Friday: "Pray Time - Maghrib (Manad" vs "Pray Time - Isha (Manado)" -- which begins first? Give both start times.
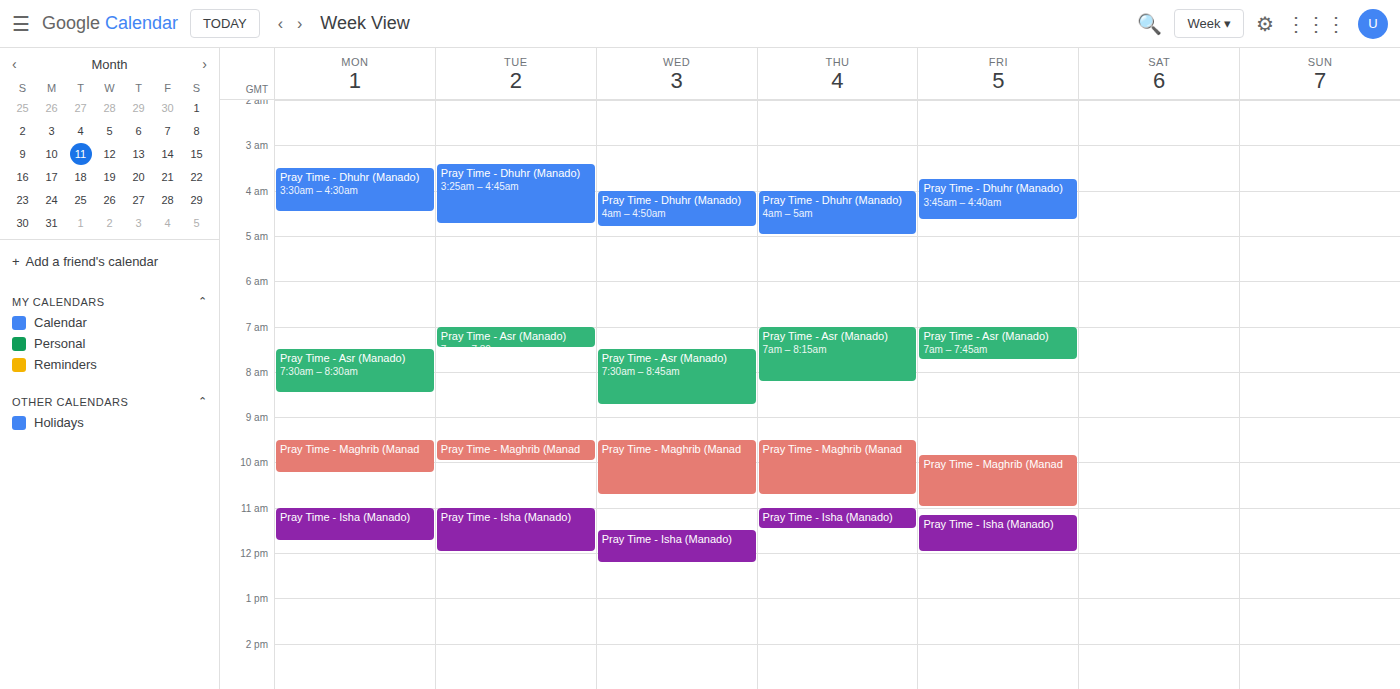
"Pray Time - Maghrib (Manad" 9:50 AM; "Pray Time - Isha (Manado)" 11:10 AM.